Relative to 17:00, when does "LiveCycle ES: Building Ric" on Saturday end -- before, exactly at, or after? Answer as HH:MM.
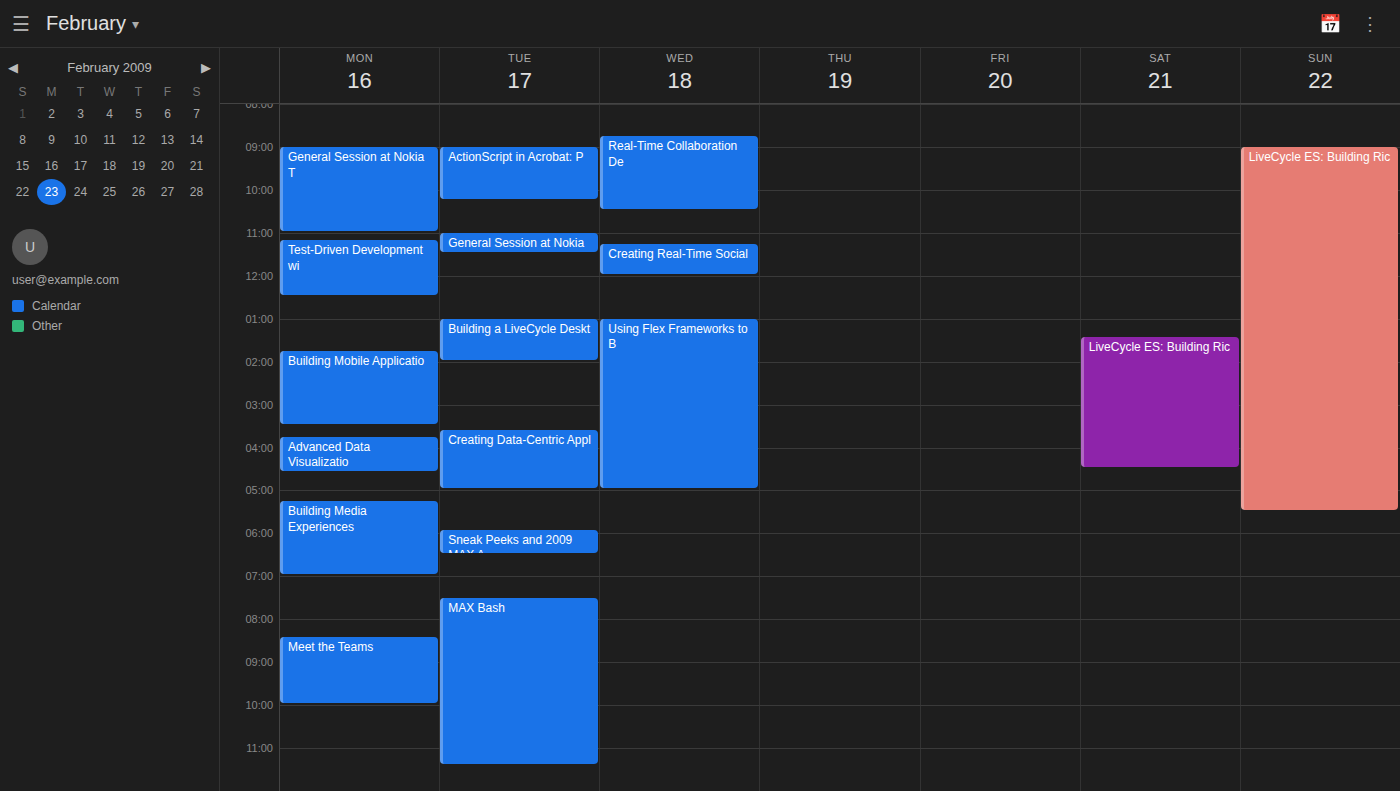
16:30 -- before 17:00, 30 minutes above the 17:00 line.